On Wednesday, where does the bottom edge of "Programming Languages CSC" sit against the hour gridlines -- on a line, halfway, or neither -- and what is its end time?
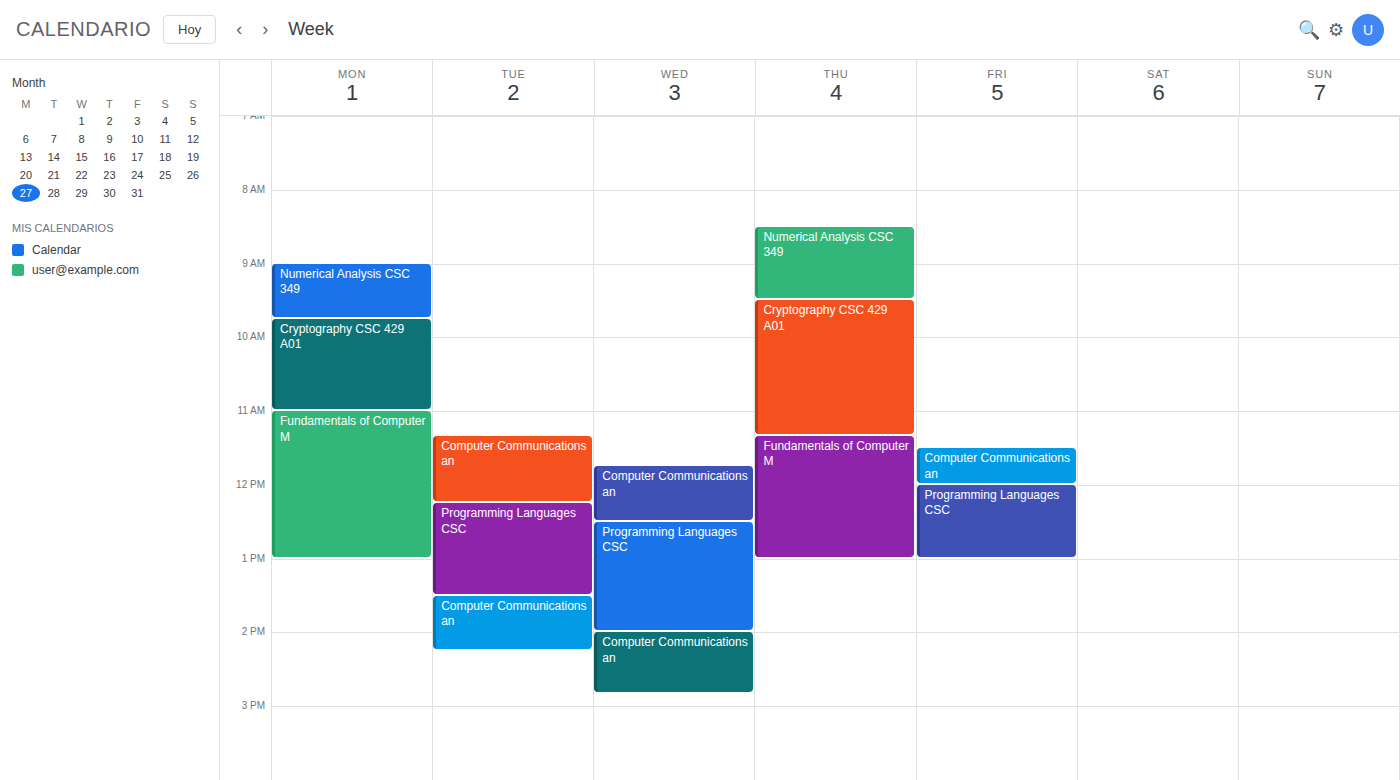
2:00 PM -- exactly on the 2 PM line.